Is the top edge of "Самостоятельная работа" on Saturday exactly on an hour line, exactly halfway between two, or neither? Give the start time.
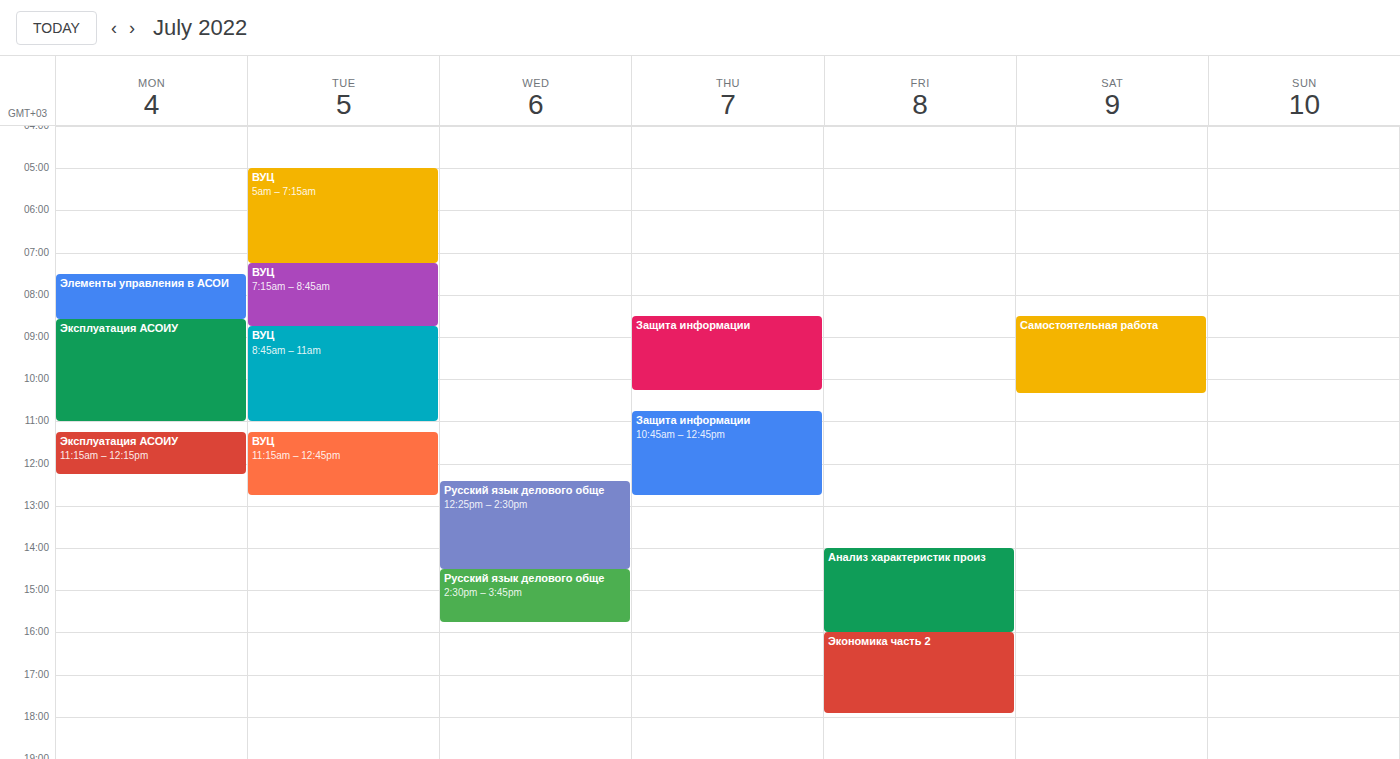
8:30 AM -- halfway between the 8 AM and 9 AM lines.